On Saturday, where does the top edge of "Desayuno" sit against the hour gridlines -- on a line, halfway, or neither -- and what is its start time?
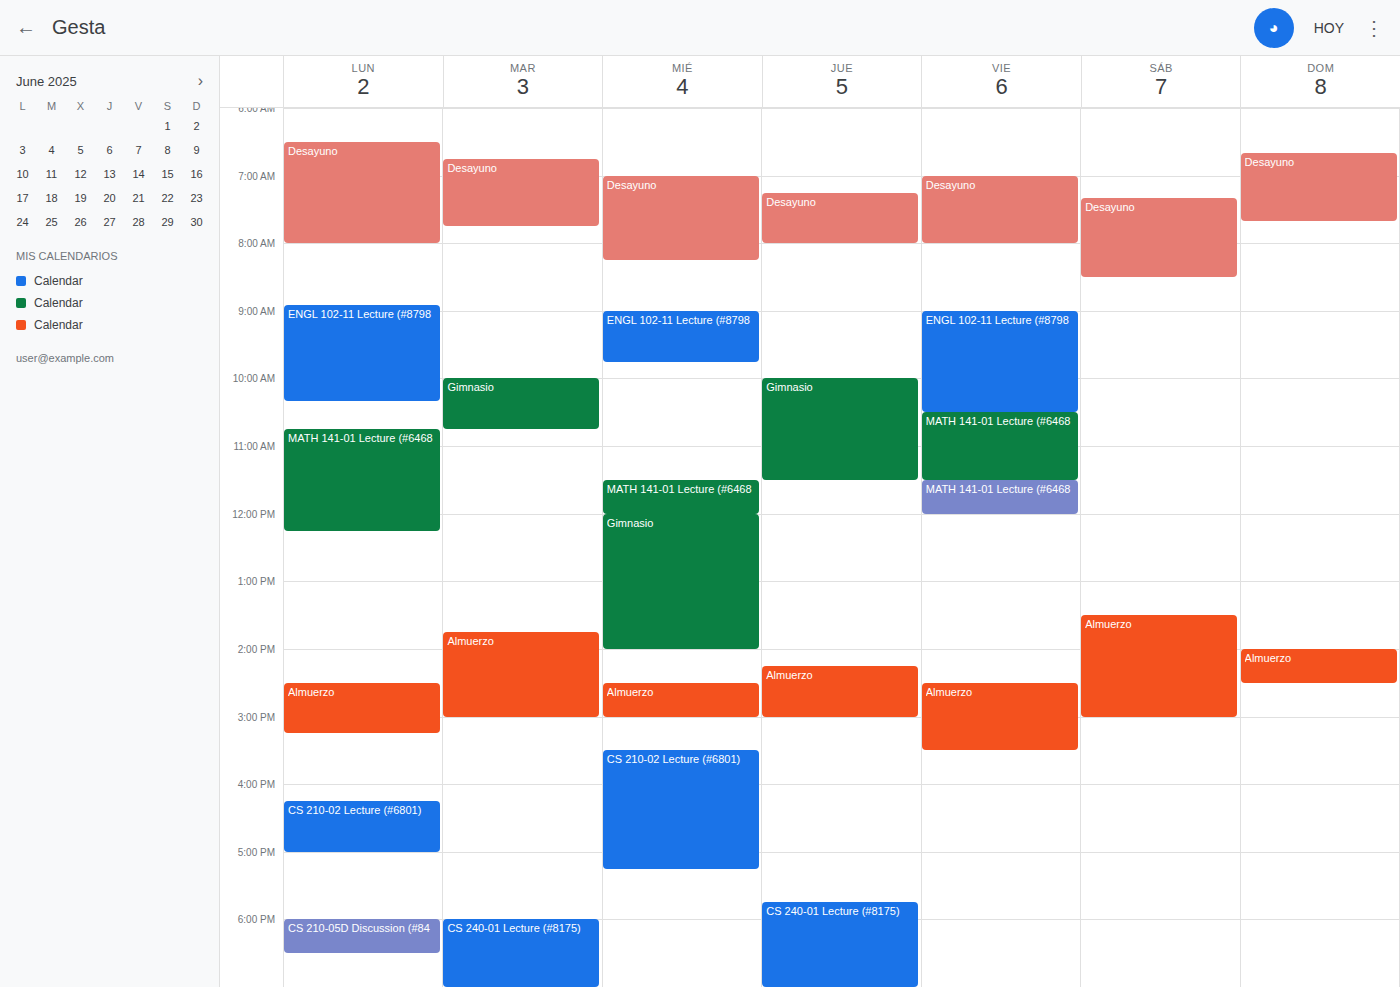
7:20 AM -- neither: 20 minutes below the 7 AM line and 40 minutes above the 8 AM line.